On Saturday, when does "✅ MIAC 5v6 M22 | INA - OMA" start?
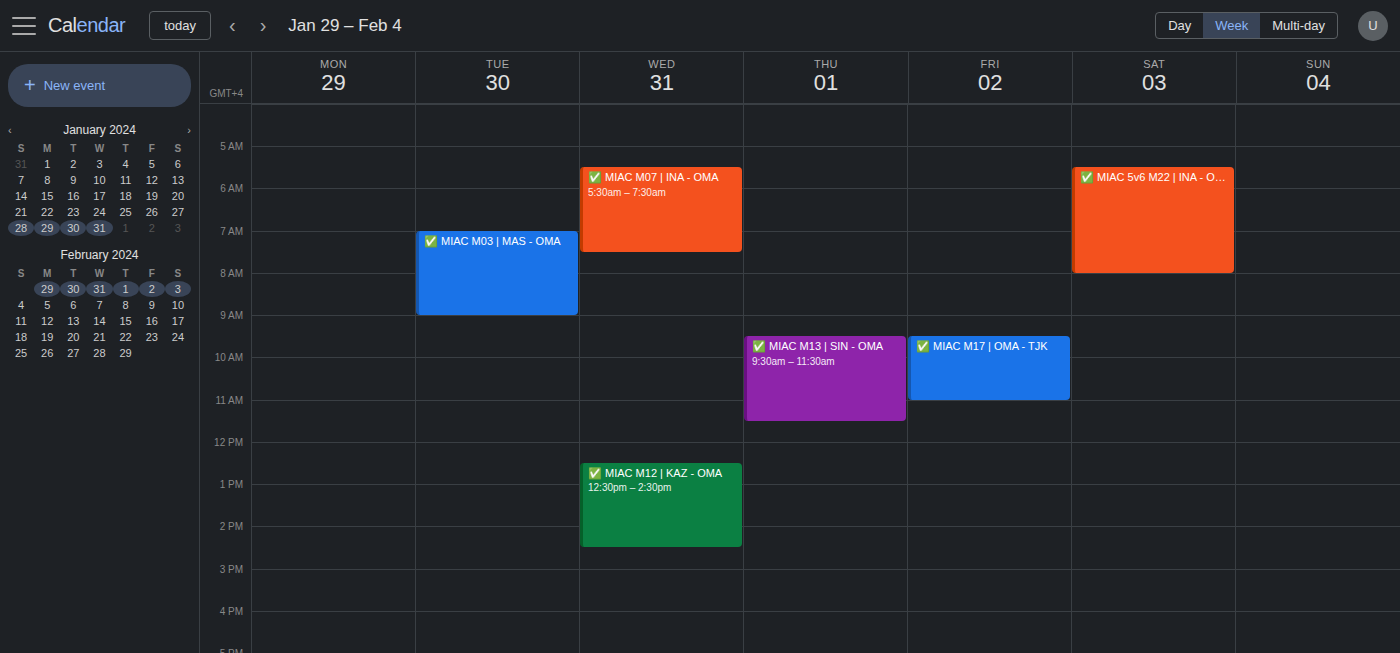
5:30 AM